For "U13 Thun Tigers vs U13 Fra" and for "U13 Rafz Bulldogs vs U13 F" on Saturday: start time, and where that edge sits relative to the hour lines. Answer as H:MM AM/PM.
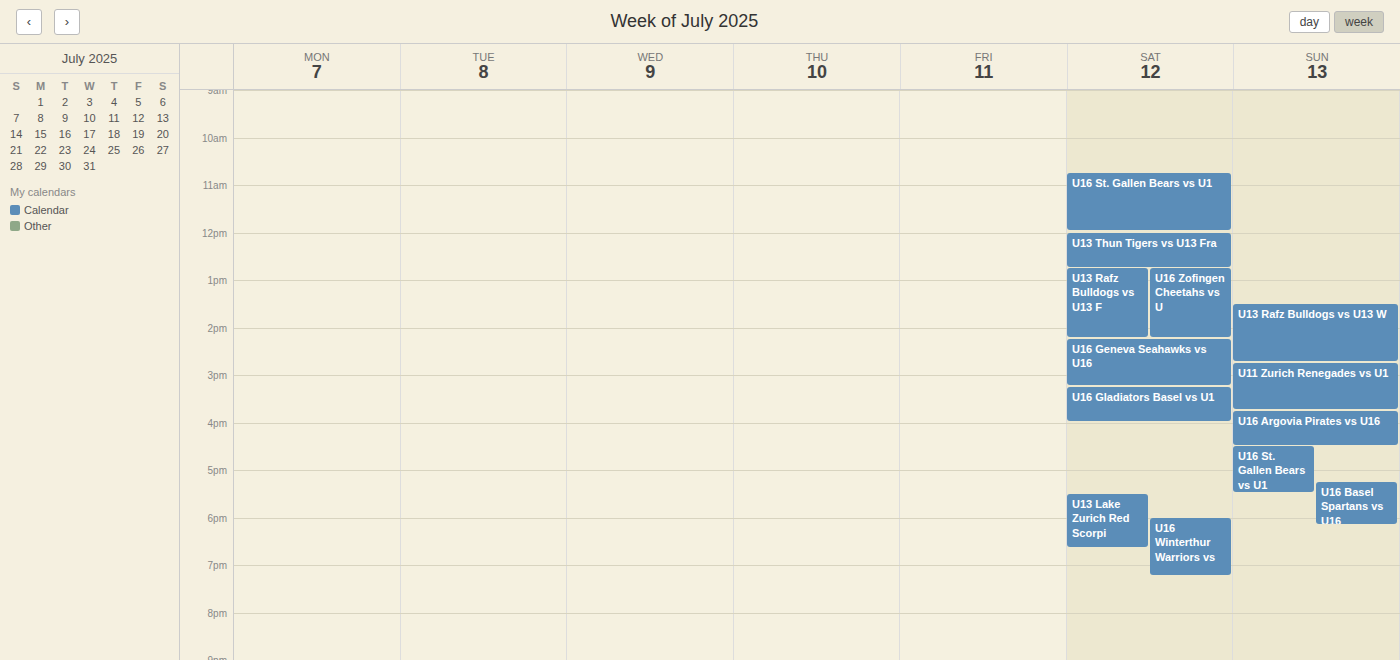
"U13 Thun Tigers vs U13 Fra": 12:00 PM, exactly on the 12 PM line. "U13 Rafz Bulldogs vs U13 F": 12:45 PM, neither: three quarters of the way from the 12 PM line to the 1 PM line.